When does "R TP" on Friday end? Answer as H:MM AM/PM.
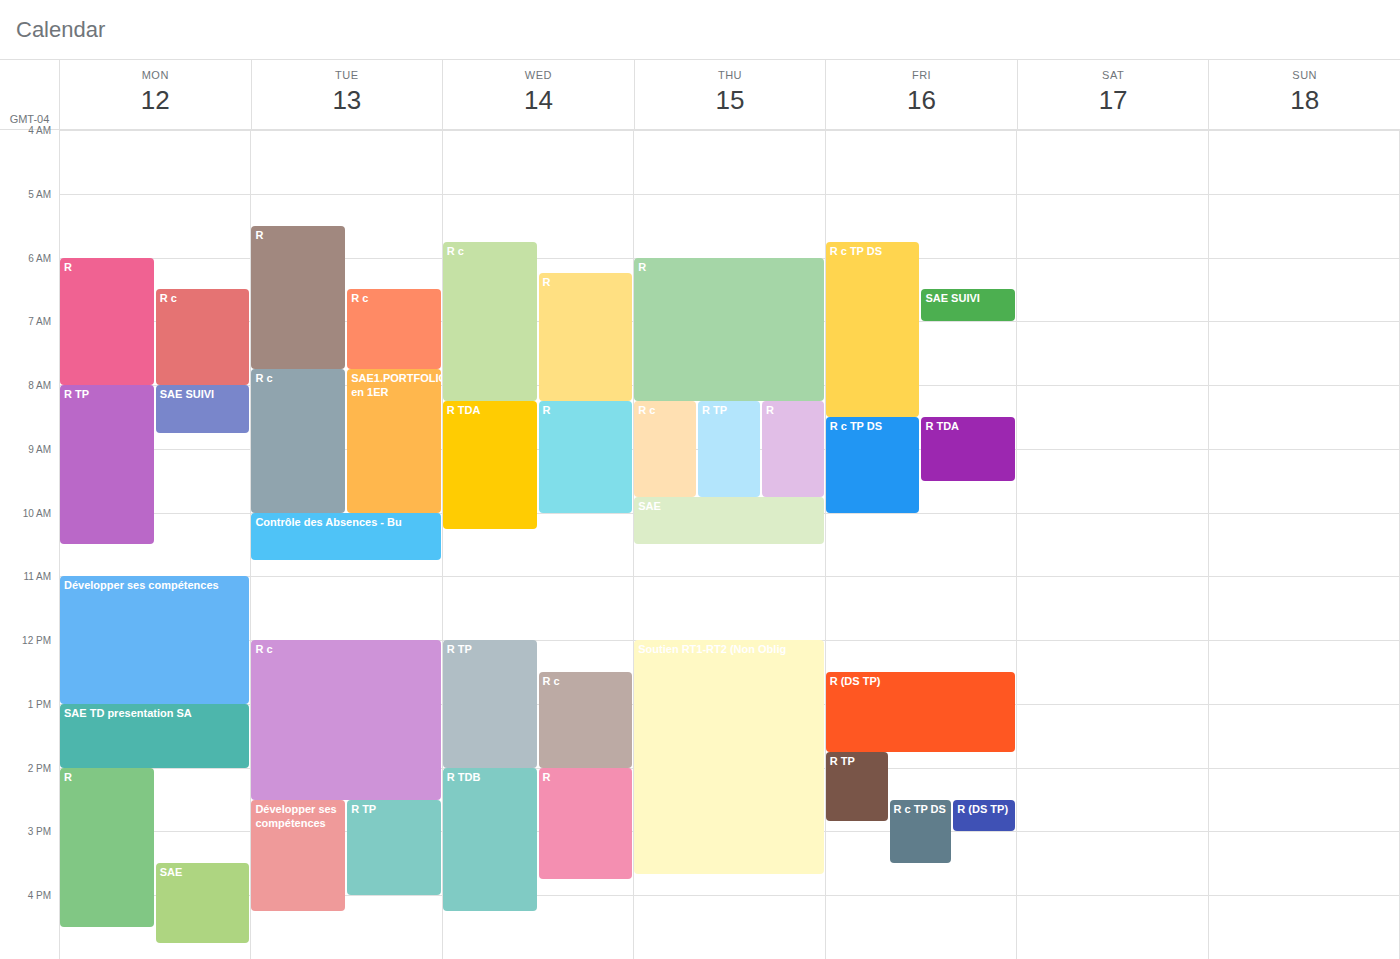
2:50 PM